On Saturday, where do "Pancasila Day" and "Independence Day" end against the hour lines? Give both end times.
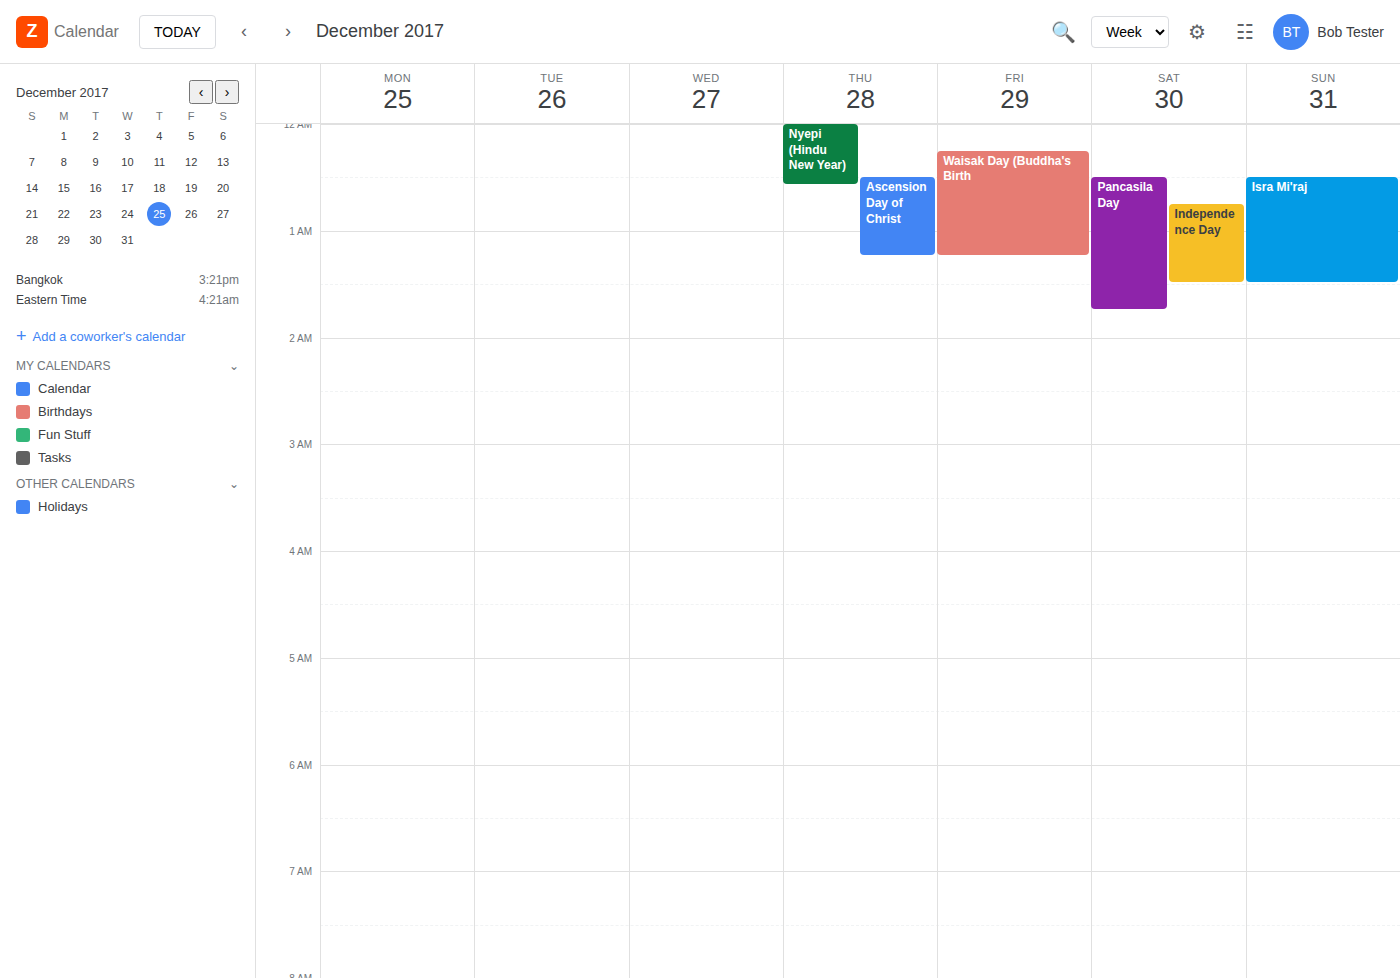
"Pancasila Day": 1:45 AM, neither: three quarters of the way from the 1 AM line to the 2 AM line. "Independence Day": 1:30 AM, halfway between the 1 AM and 2 AM lines.